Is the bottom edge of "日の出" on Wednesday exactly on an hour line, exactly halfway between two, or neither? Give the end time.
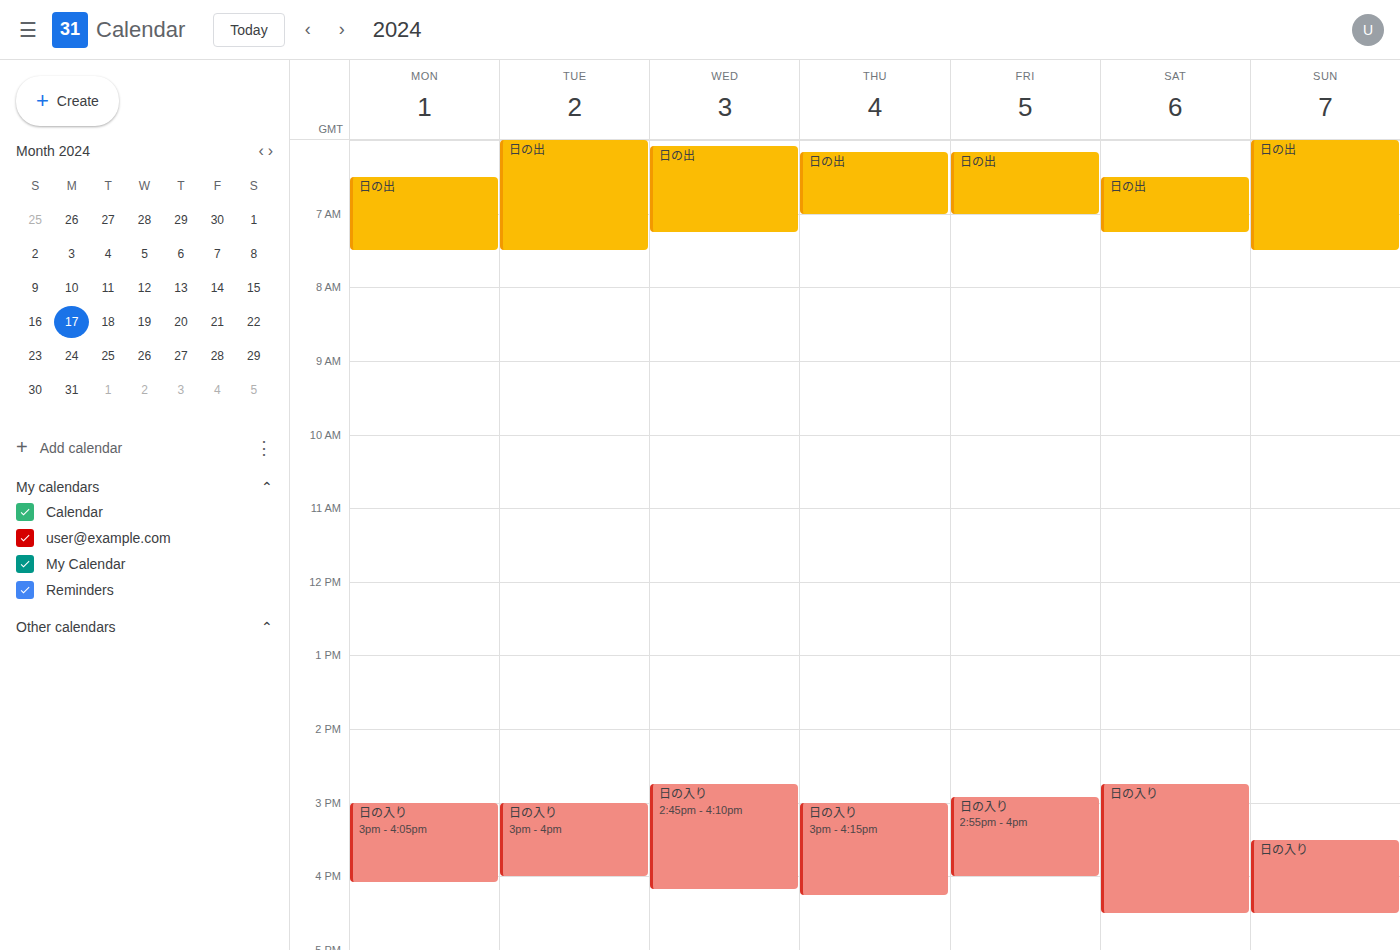
7:15 AM -- neither: a quarter of the way from the 7 AM line to the 8 AM line.